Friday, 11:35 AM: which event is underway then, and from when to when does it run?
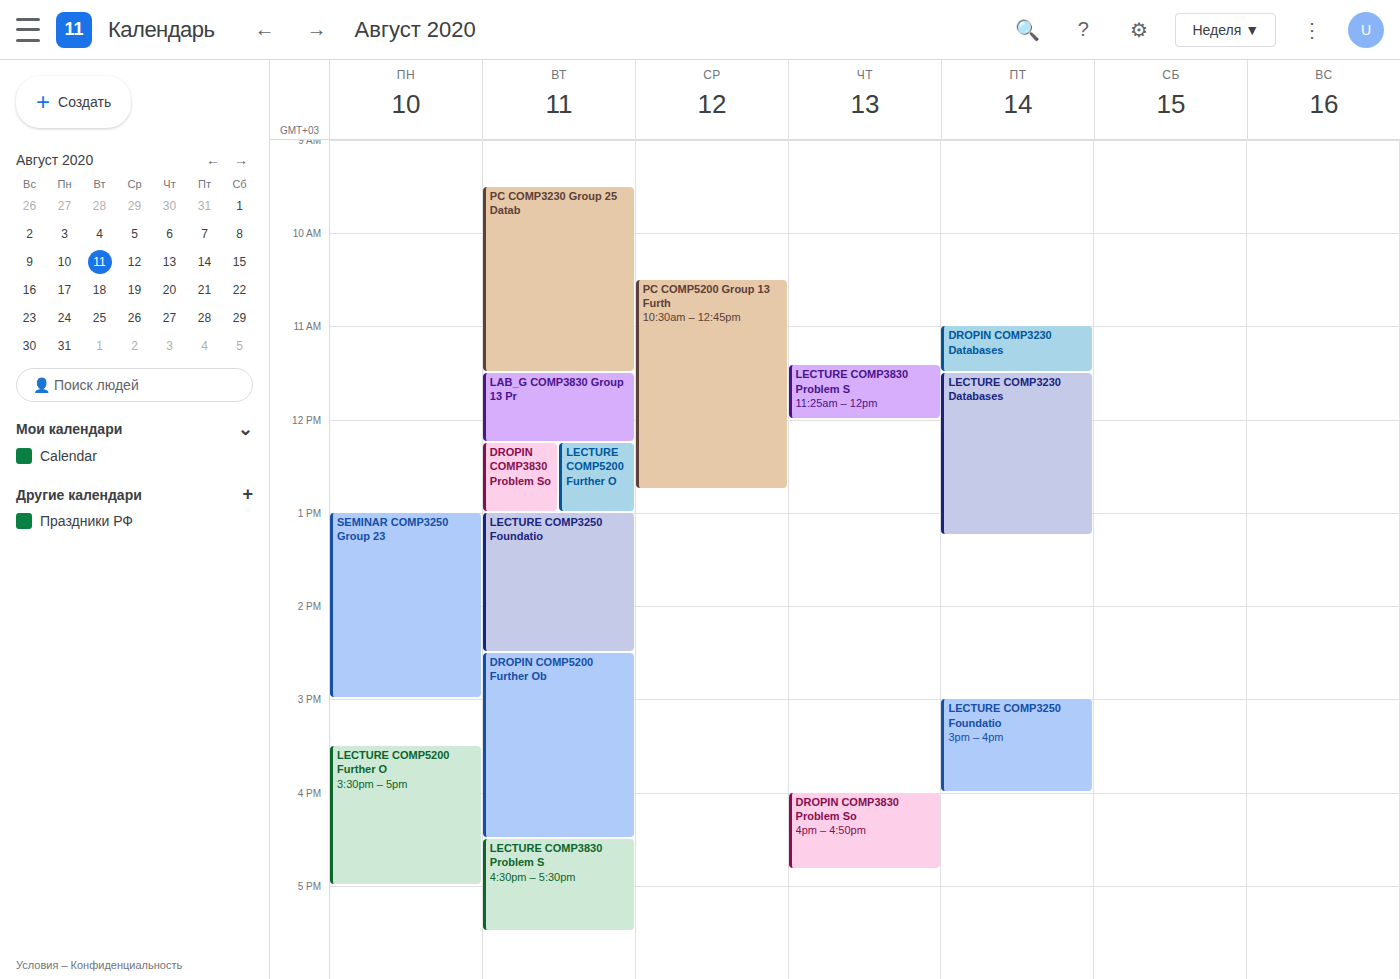
"LECTURE COMP3230 Databases", 11:30 AM to 1:15 PM